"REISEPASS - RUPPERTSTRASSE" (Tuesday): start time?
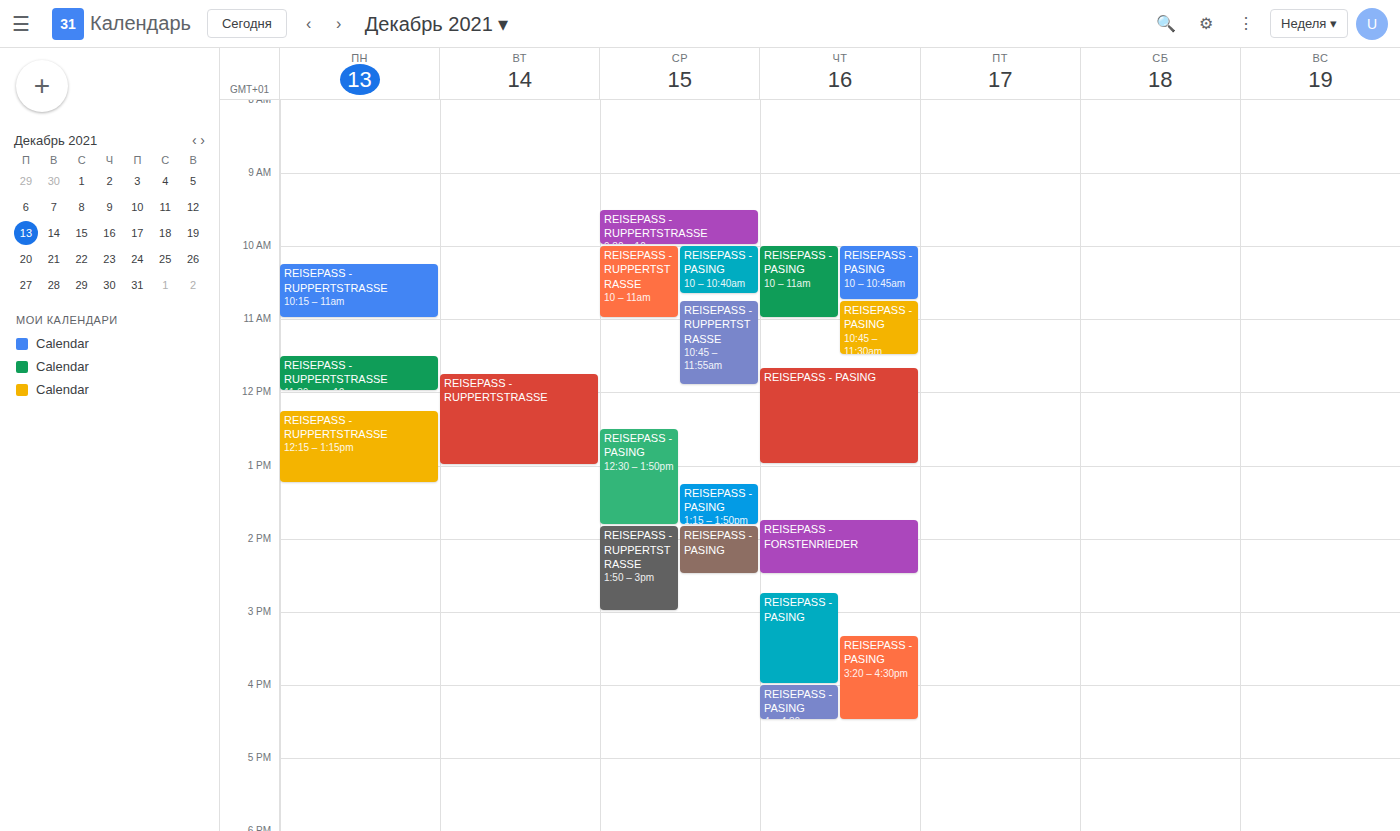
11:45 AM